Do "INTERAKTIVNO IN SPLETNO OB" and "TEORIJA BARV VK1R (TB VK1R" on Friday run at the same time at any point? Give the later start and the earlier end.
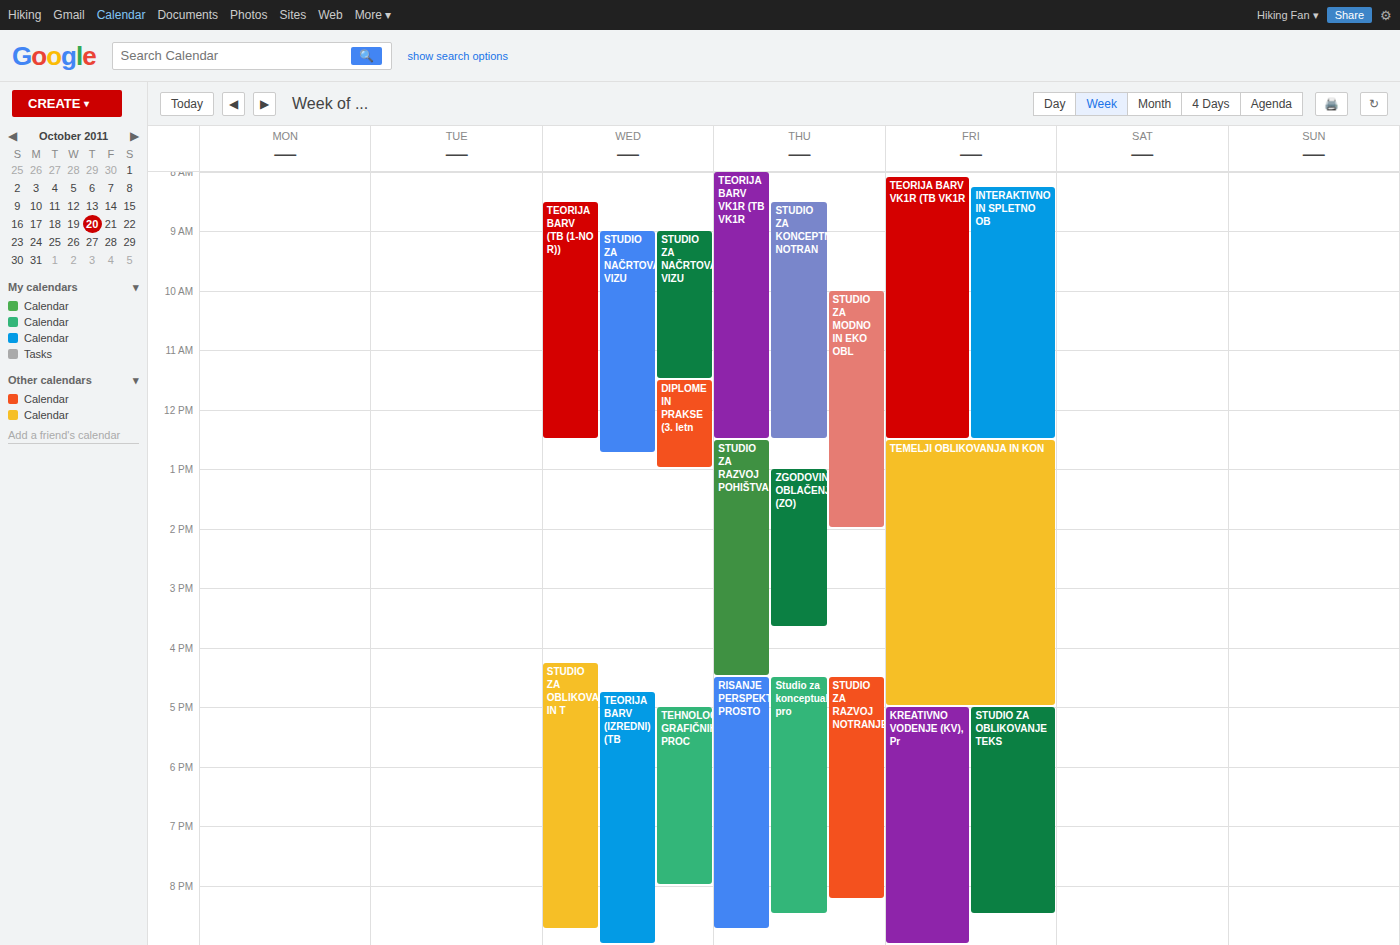
"INTERAKTIVNO IN SPLETNO OB" runs 8:15 AM to 12:30 PM, inside "TEORIJA BARV VK1R (TB VK1R" -- they overlap.